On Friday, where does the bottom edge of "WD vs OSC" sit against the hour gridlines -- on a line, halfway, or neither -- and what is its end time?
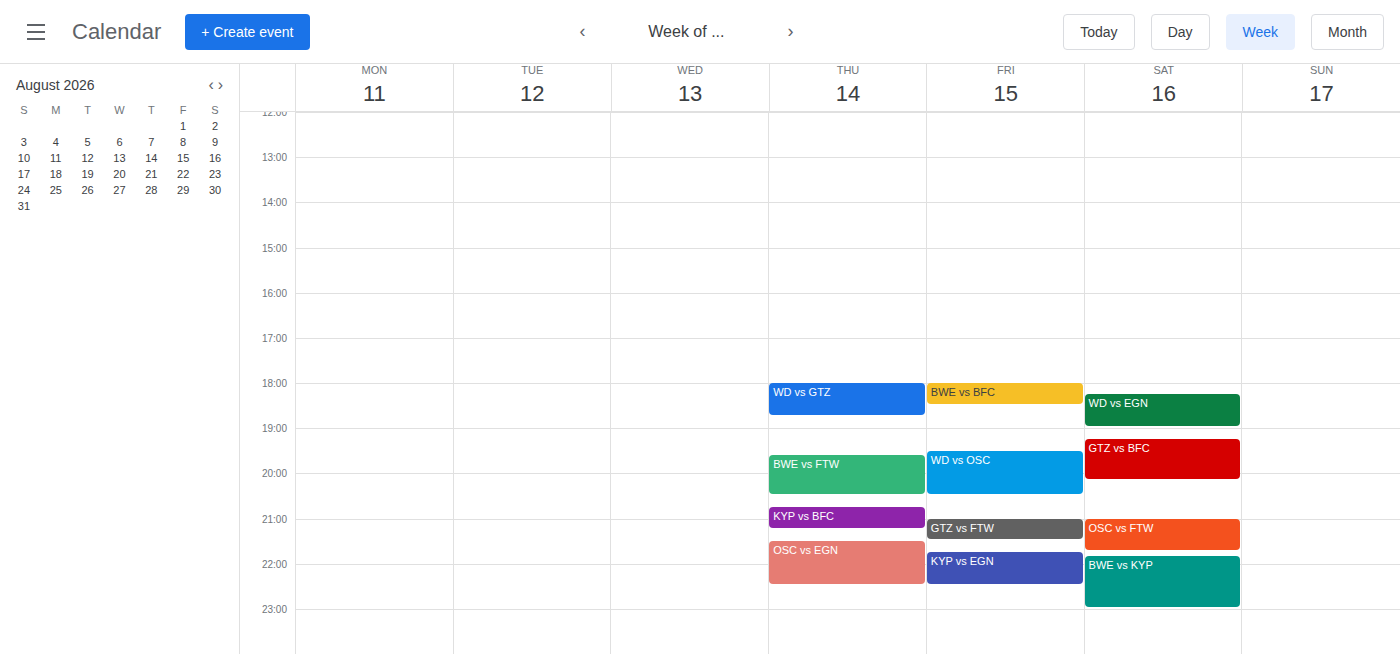
20:30 -- halfway between the 20:00 and 21:00 lines.